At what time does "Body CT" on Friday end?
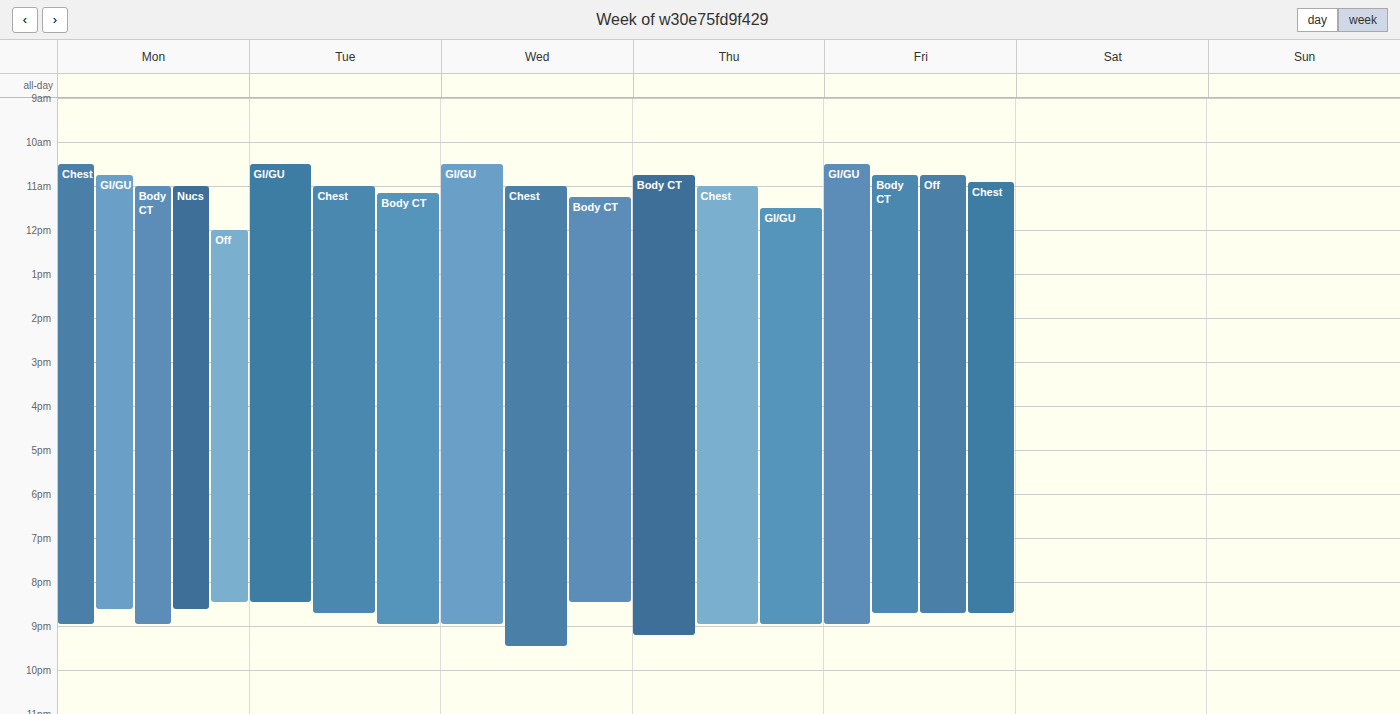
8:45 PM